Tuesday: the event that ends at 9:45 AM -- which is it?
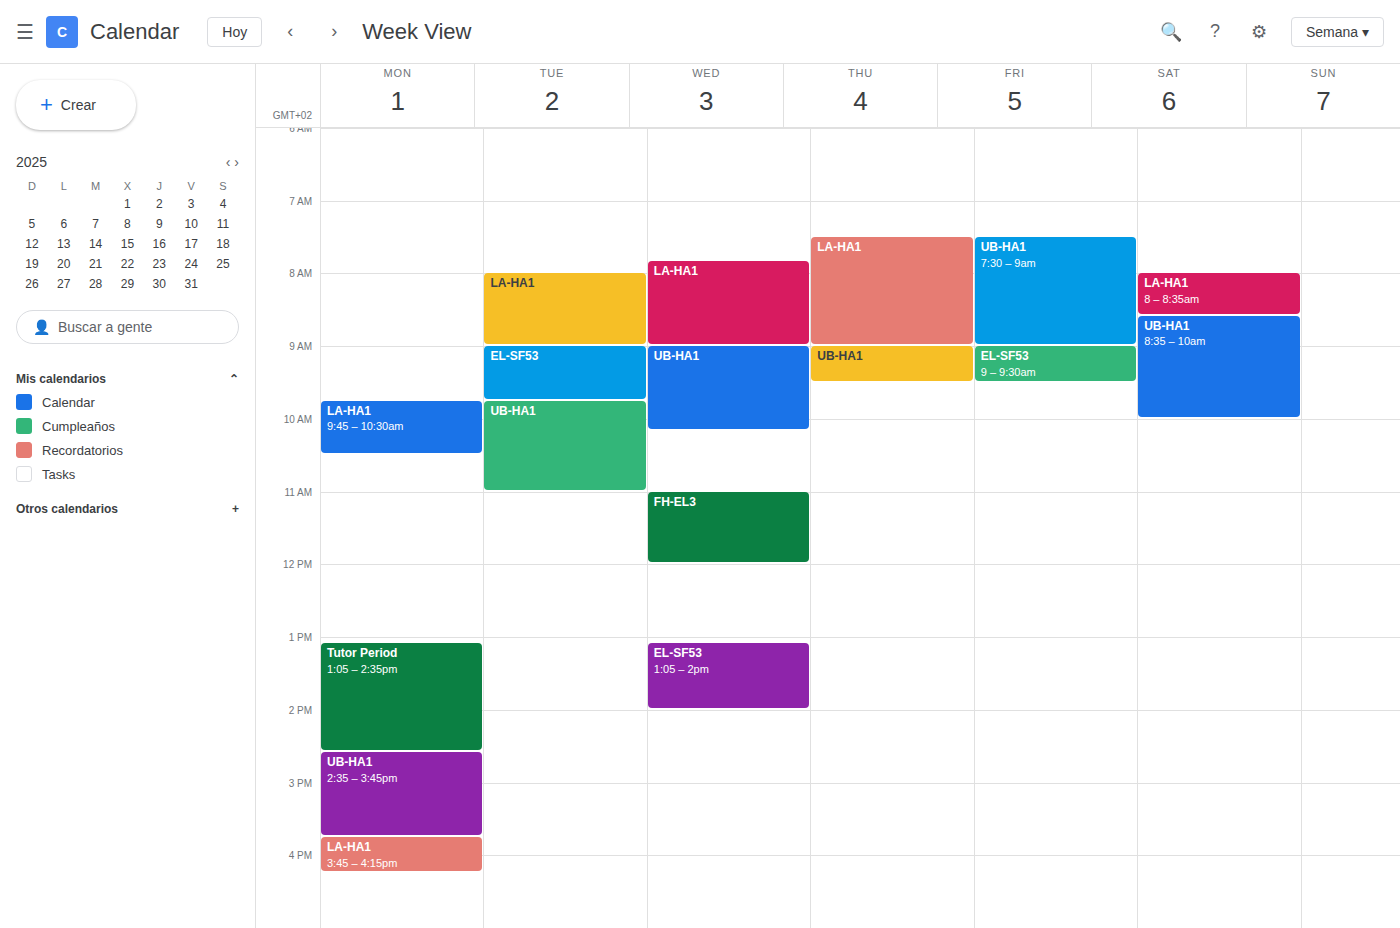
"EL-SF53"